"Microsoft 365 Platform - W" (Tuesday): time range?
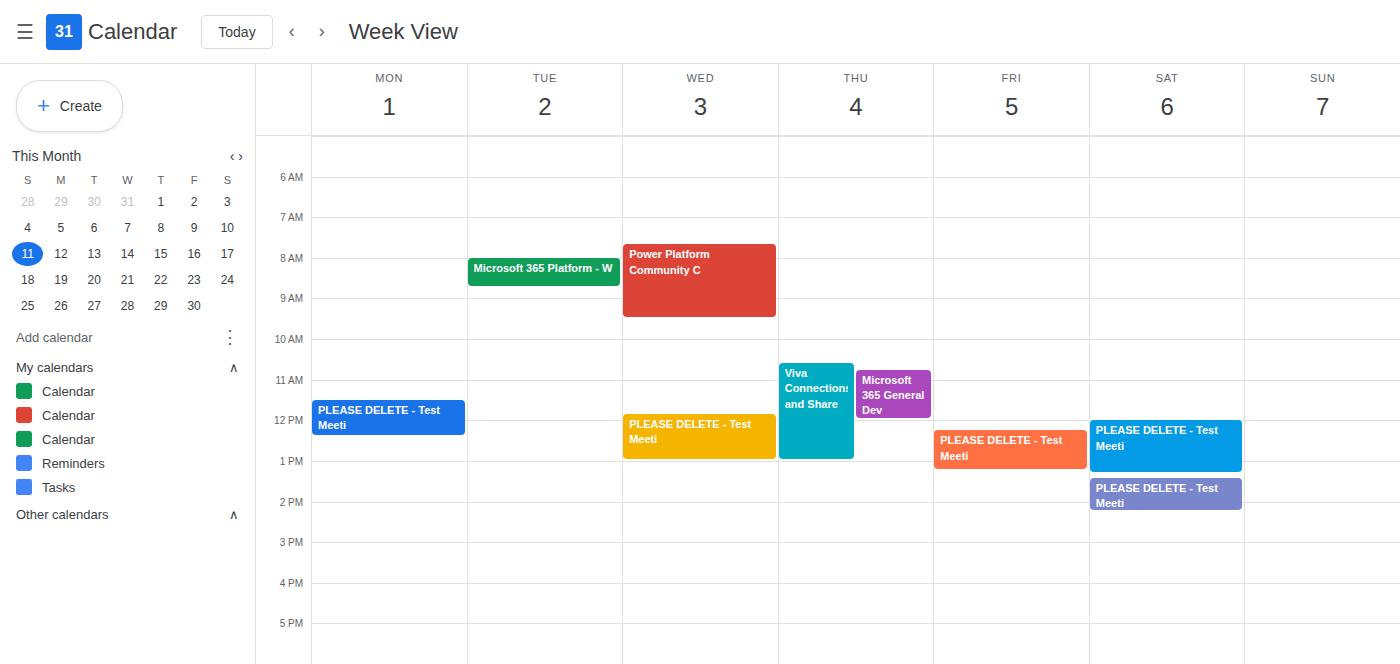
8:00 AM to 8:45 AM